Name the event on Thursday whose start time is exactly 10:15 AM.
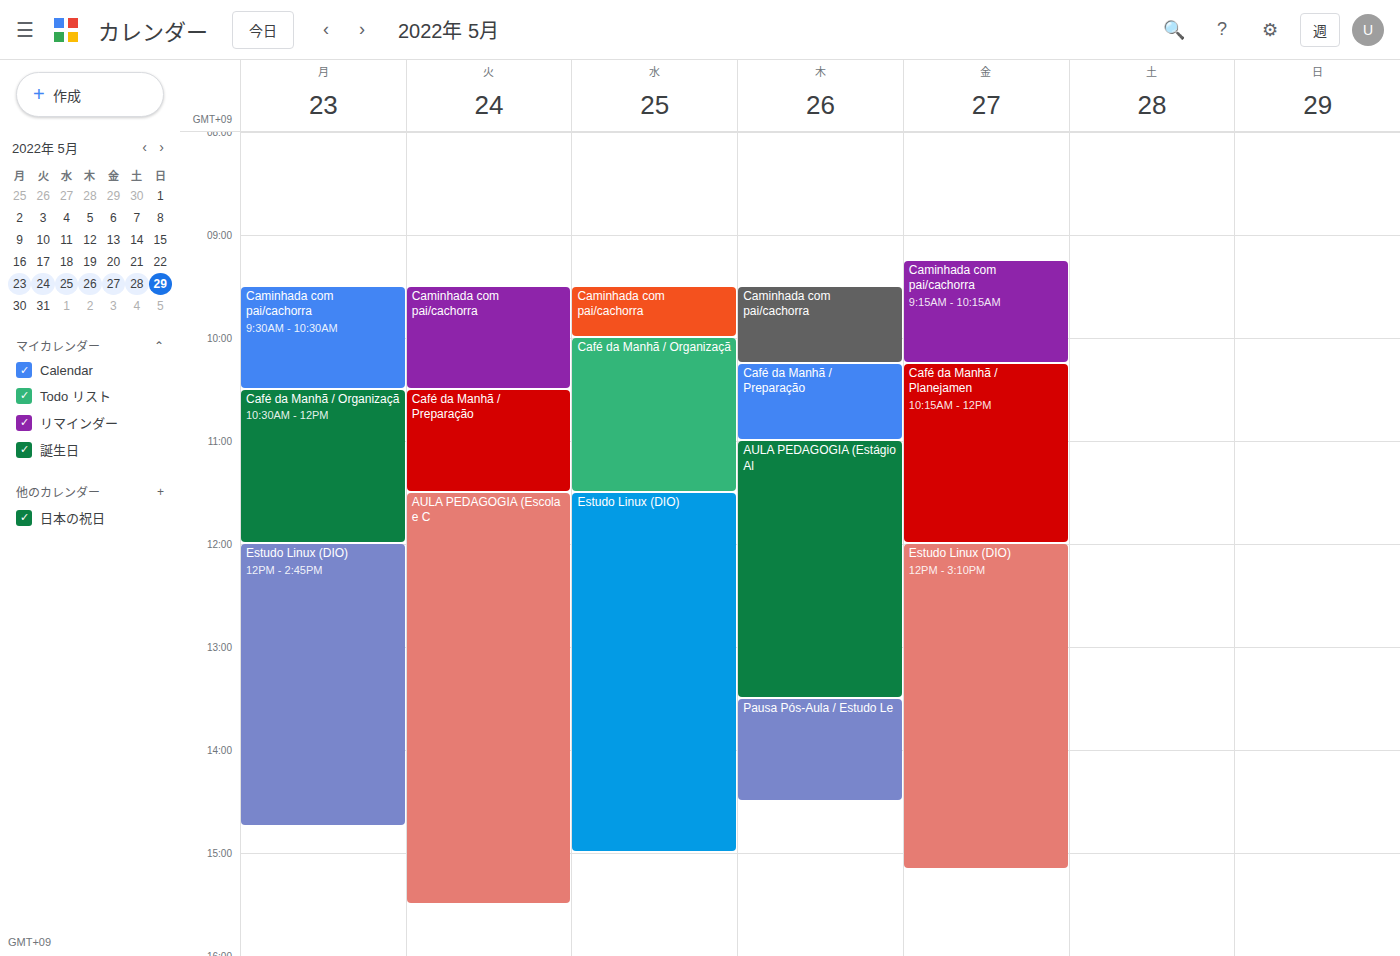
"Café da Manhã / Preparação"